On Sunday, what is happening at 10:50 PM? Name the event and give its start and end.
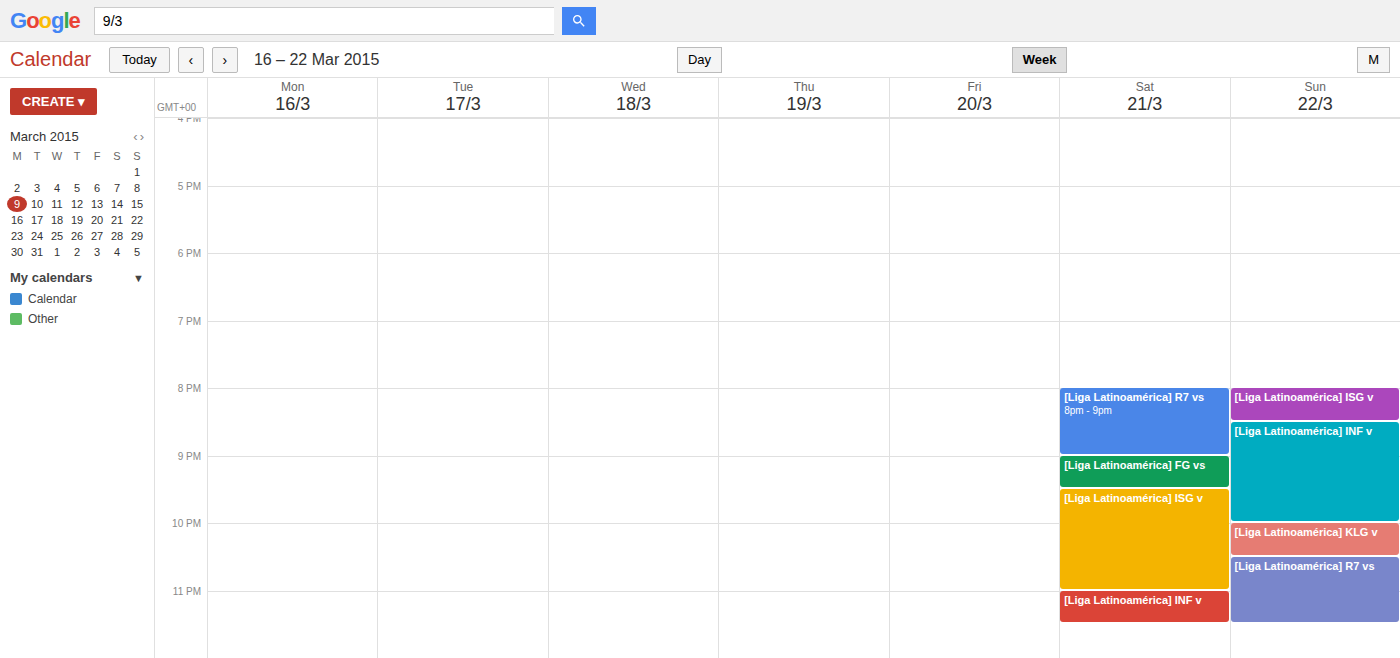
"[Liga Latinoamérica] R7 vs", 10:30 PM to 11:30 PM